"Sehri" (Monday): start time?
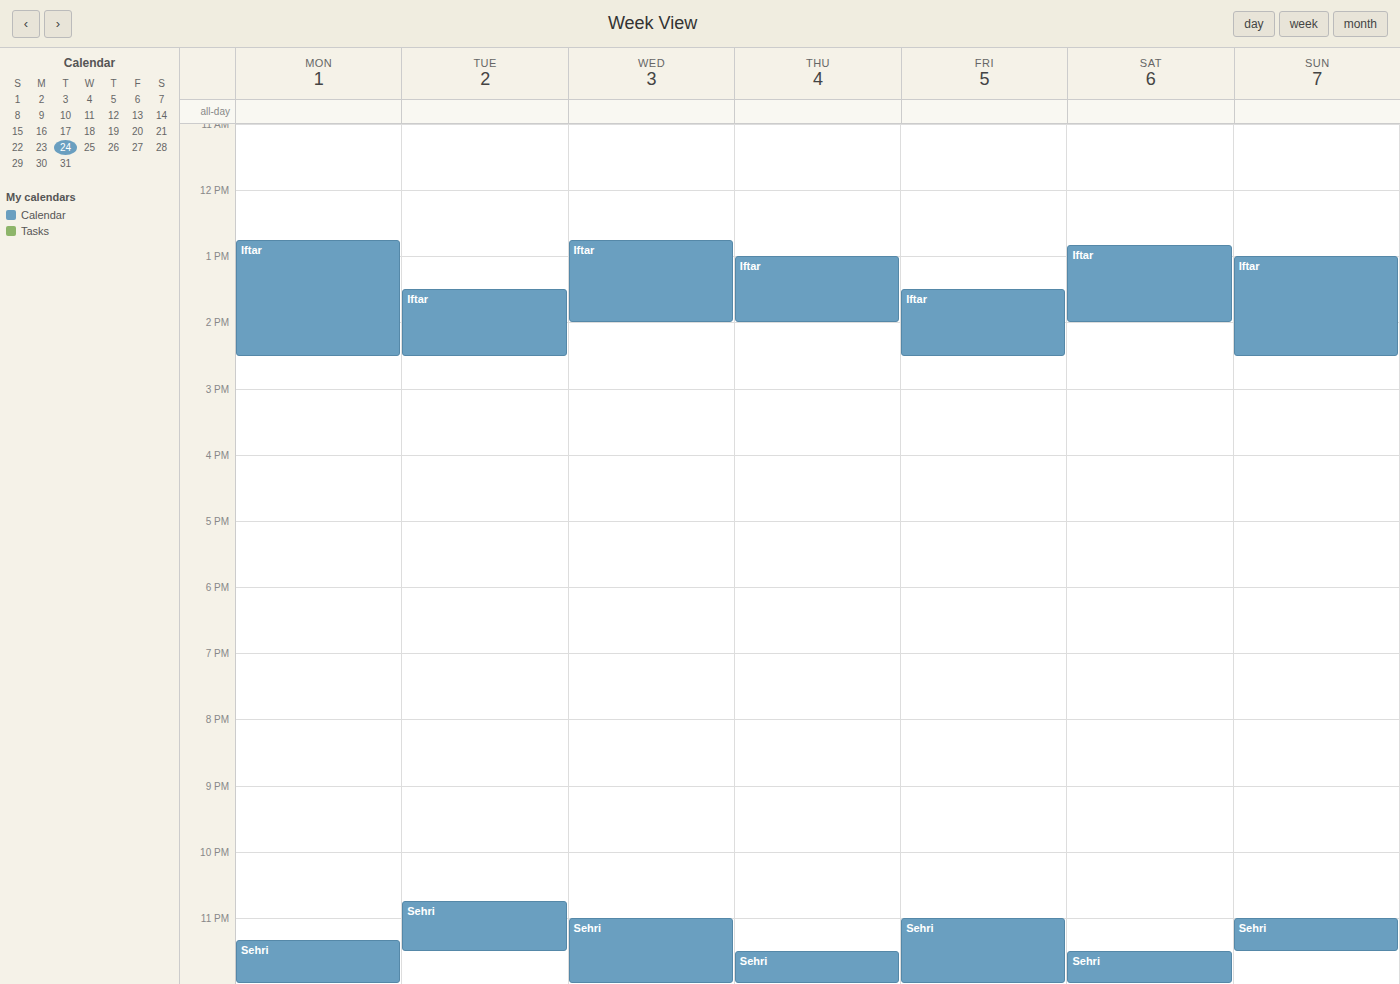
23:20